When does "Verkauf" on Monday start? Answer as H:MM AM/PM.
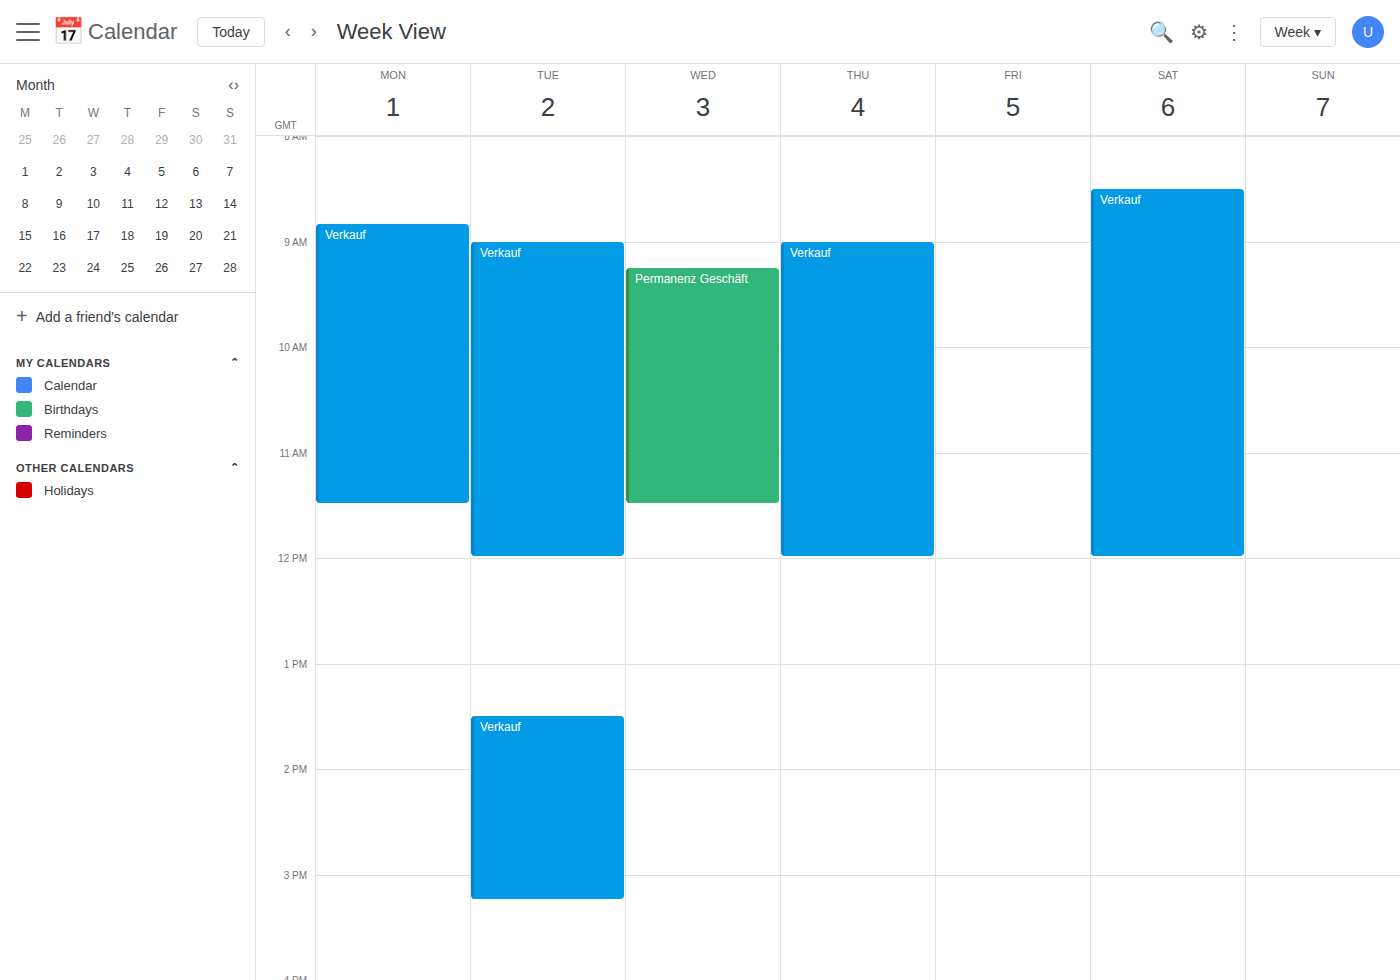
8:50 AM